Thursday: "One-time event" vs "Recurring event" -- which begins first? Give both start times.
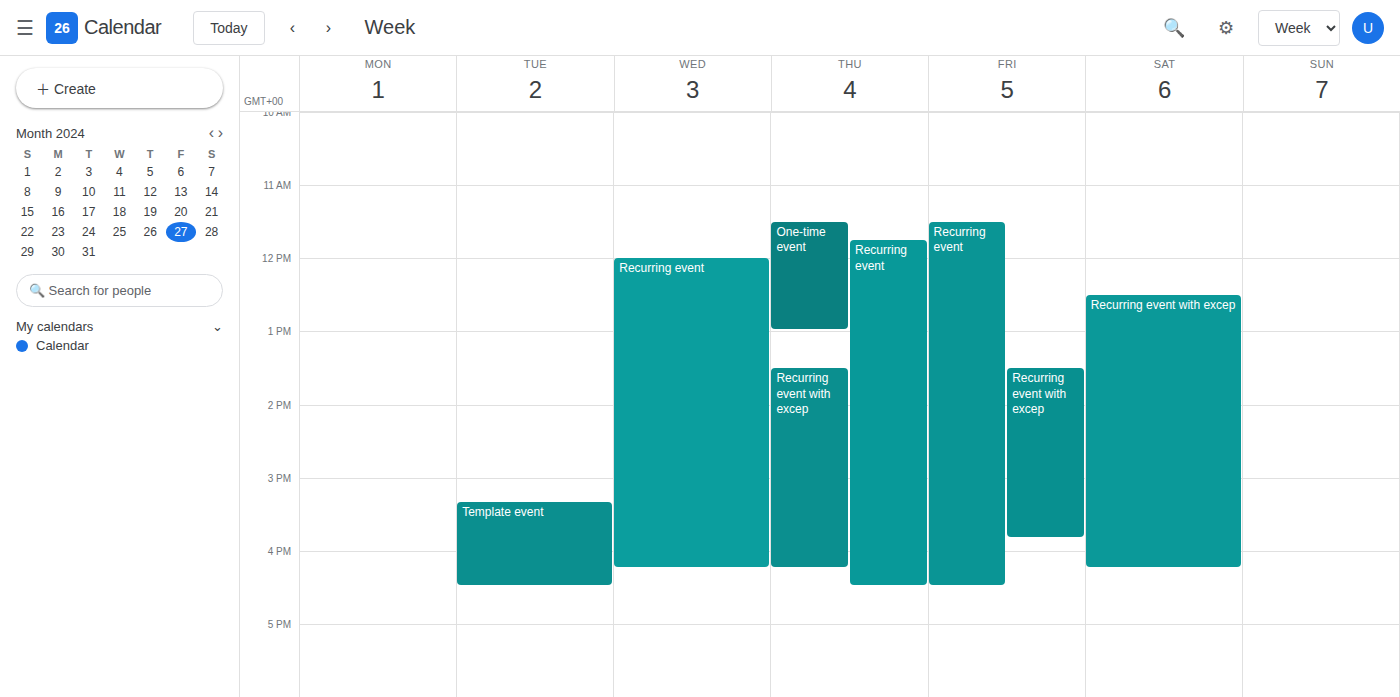
"One-time event" 11:30 AM; "Recurring event" 11:45 AM.